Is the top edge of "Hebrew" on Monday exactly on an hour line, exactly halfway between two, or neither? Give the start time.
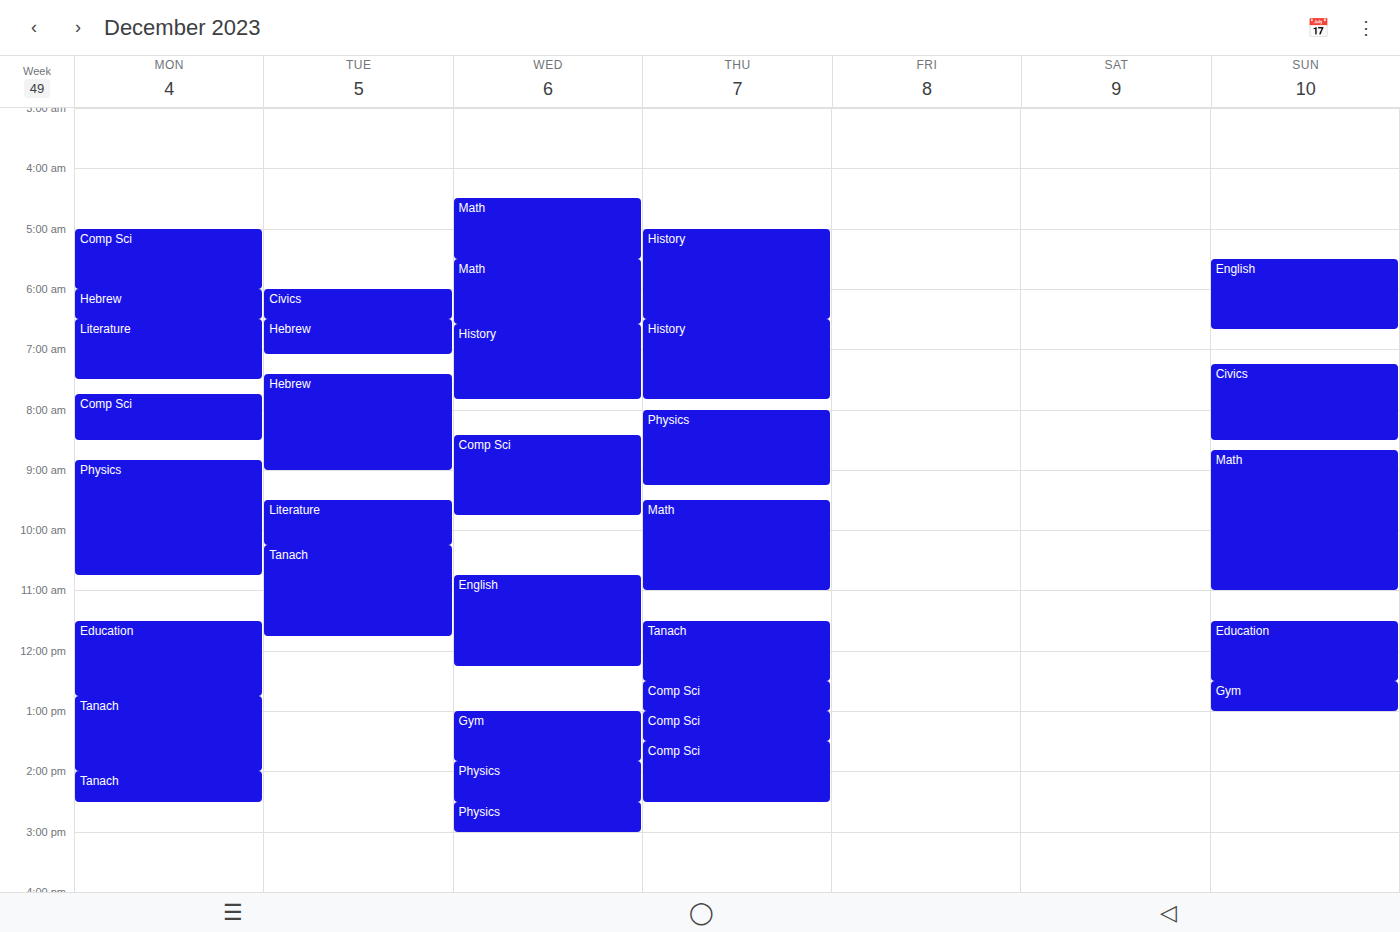
06:00 -- exactly on the 06:00 line.